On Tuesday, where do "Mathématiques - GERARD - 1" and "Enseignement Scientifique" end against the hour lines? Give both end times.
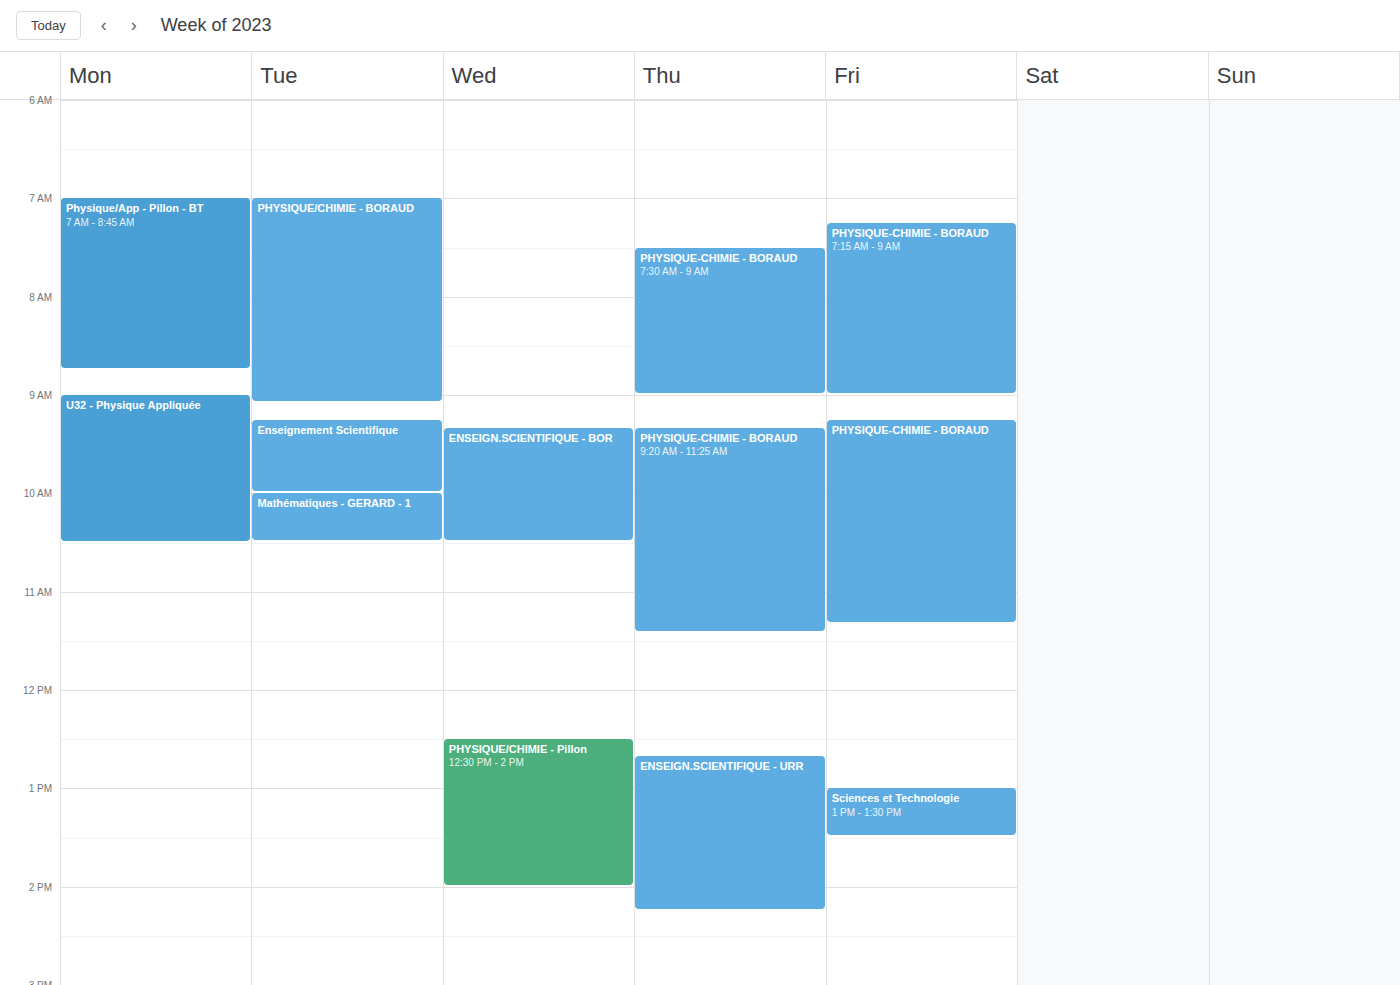
"Mathématiques - GERARD - 1": 10:30 AM, halfway between the 10 AM and 11 AM lines. "Enseignement Scientifique": 10:00 AM, exactly on the 10 AM line.